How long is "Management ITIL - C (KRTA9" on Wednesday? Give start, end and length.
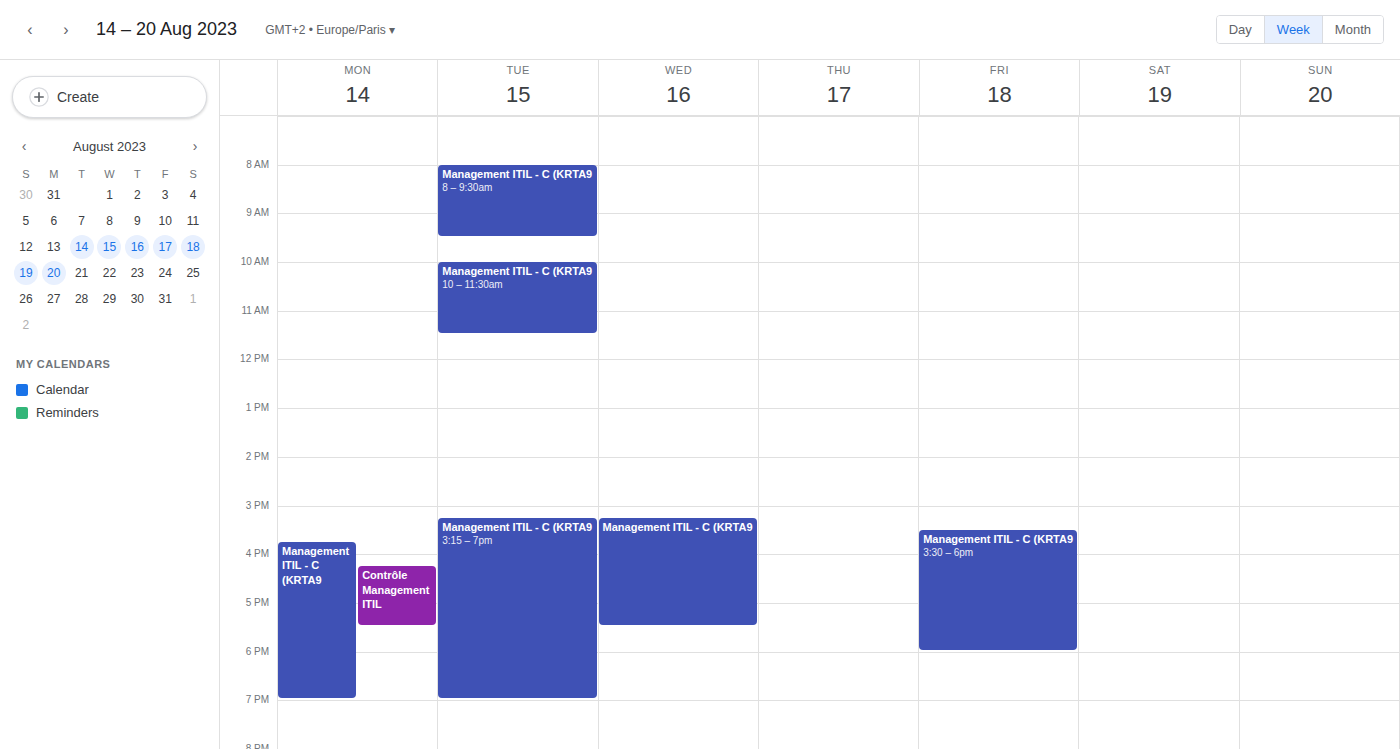
3:15 PM to 5:30 PM, 2 hours 15 minutes